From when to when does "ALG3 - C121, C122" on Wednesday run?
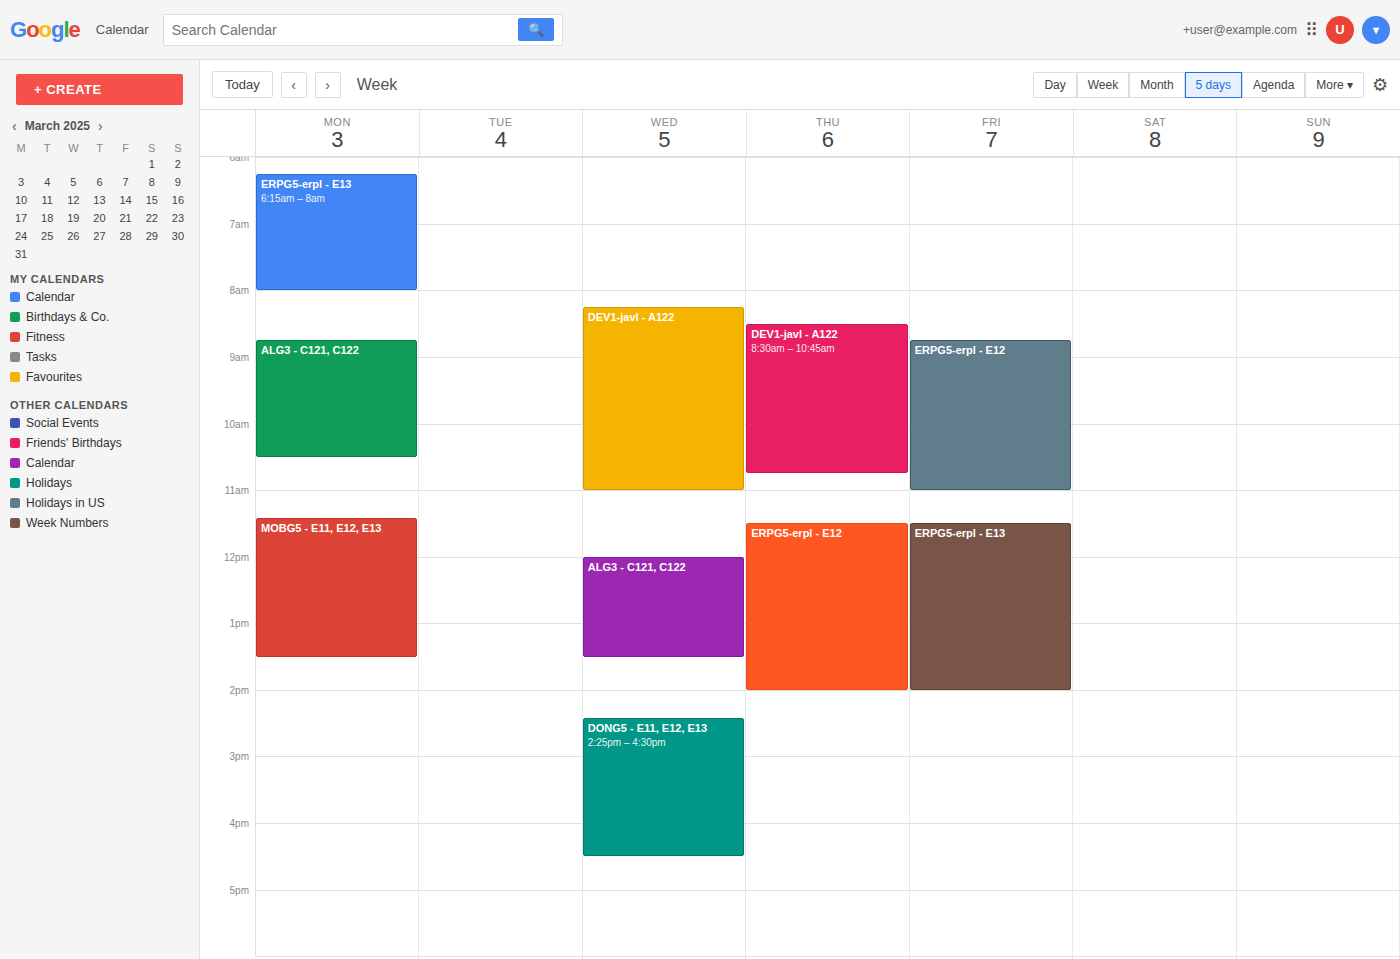
12:00 to 13:30